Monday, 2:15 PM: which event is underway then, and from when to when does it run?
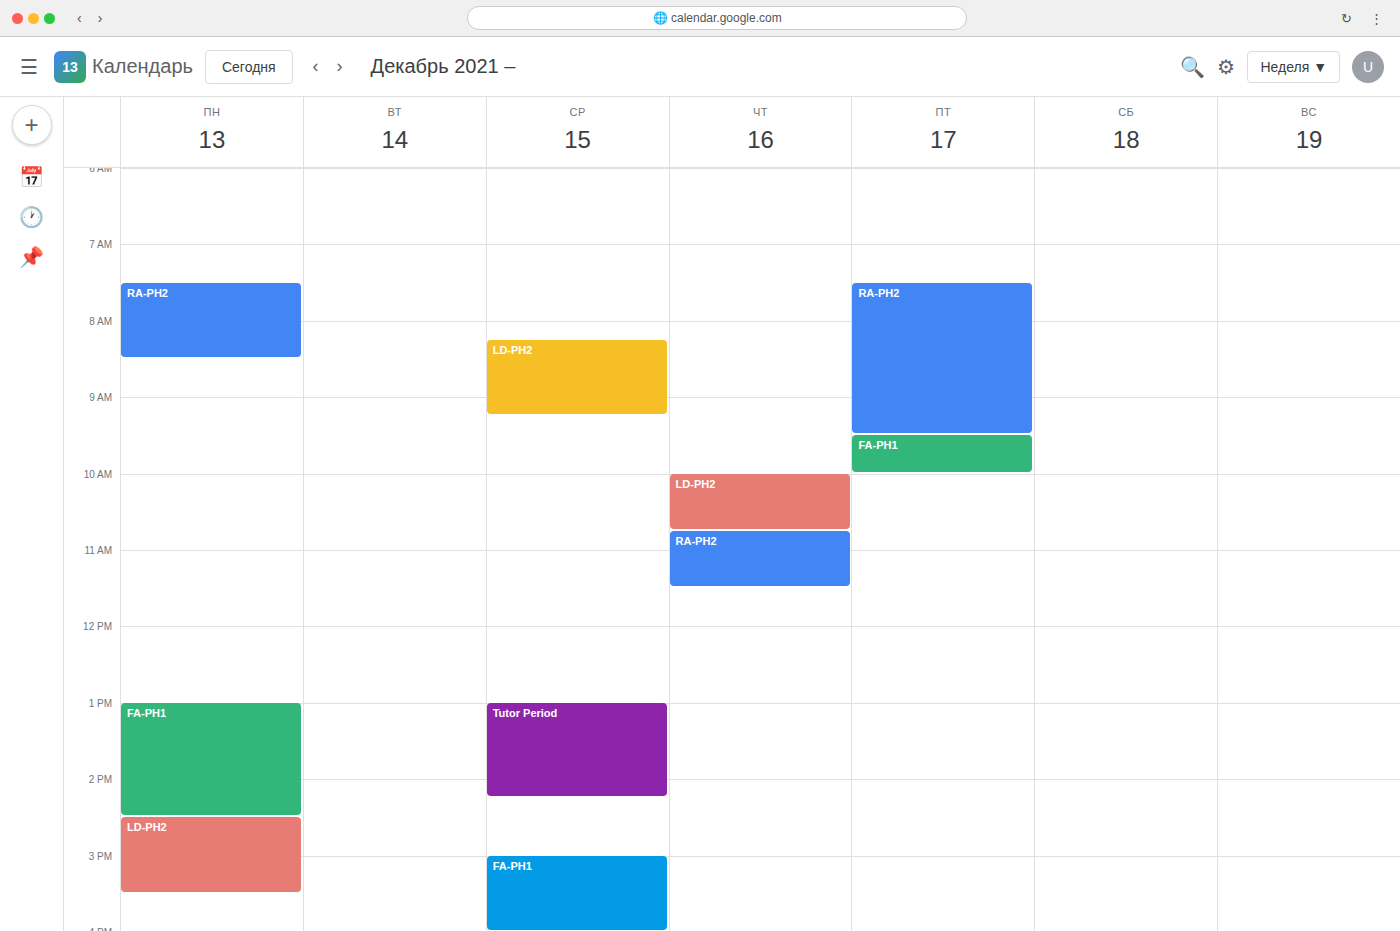
"FA-PH1", 1:00 PM to 2:30 PM